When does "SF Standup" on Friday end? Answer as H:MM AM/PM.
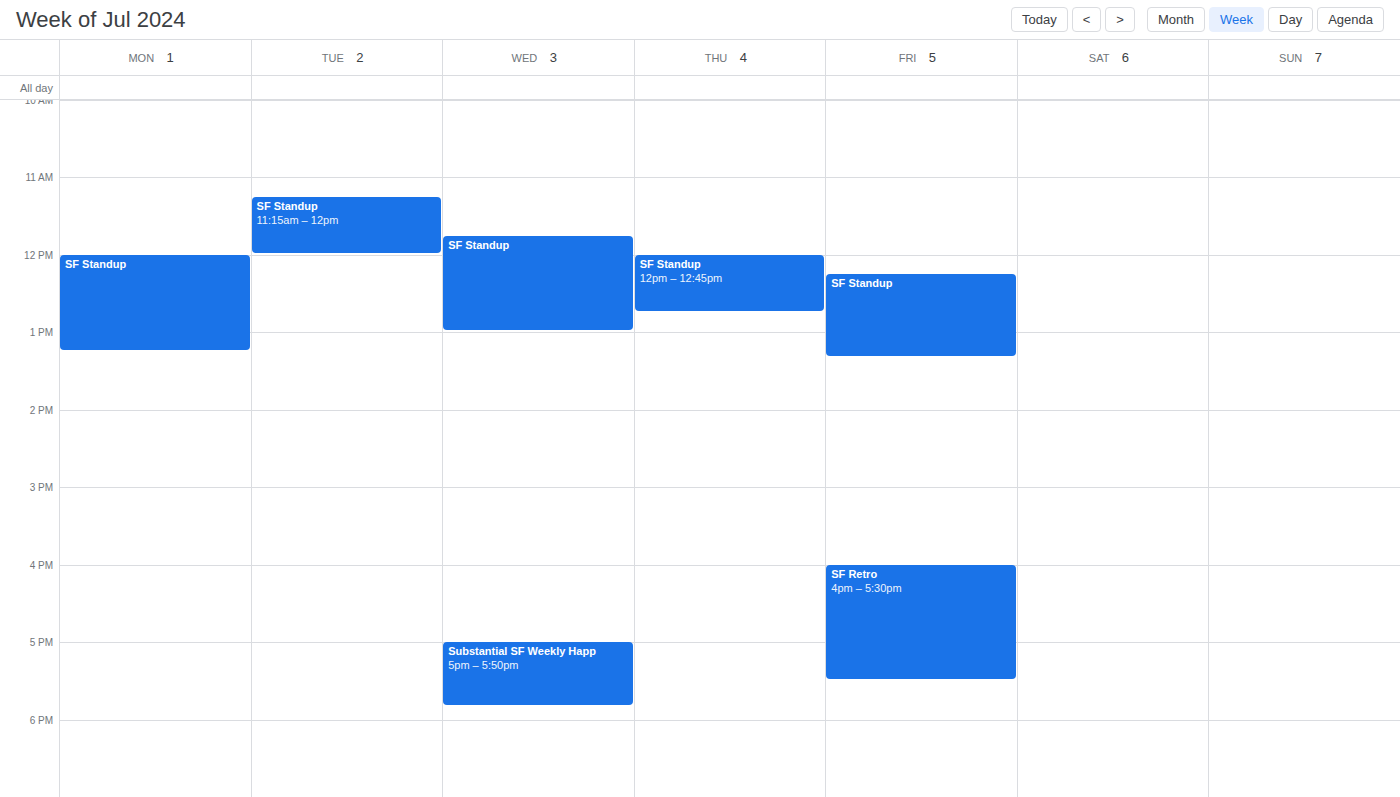
1:20 PM